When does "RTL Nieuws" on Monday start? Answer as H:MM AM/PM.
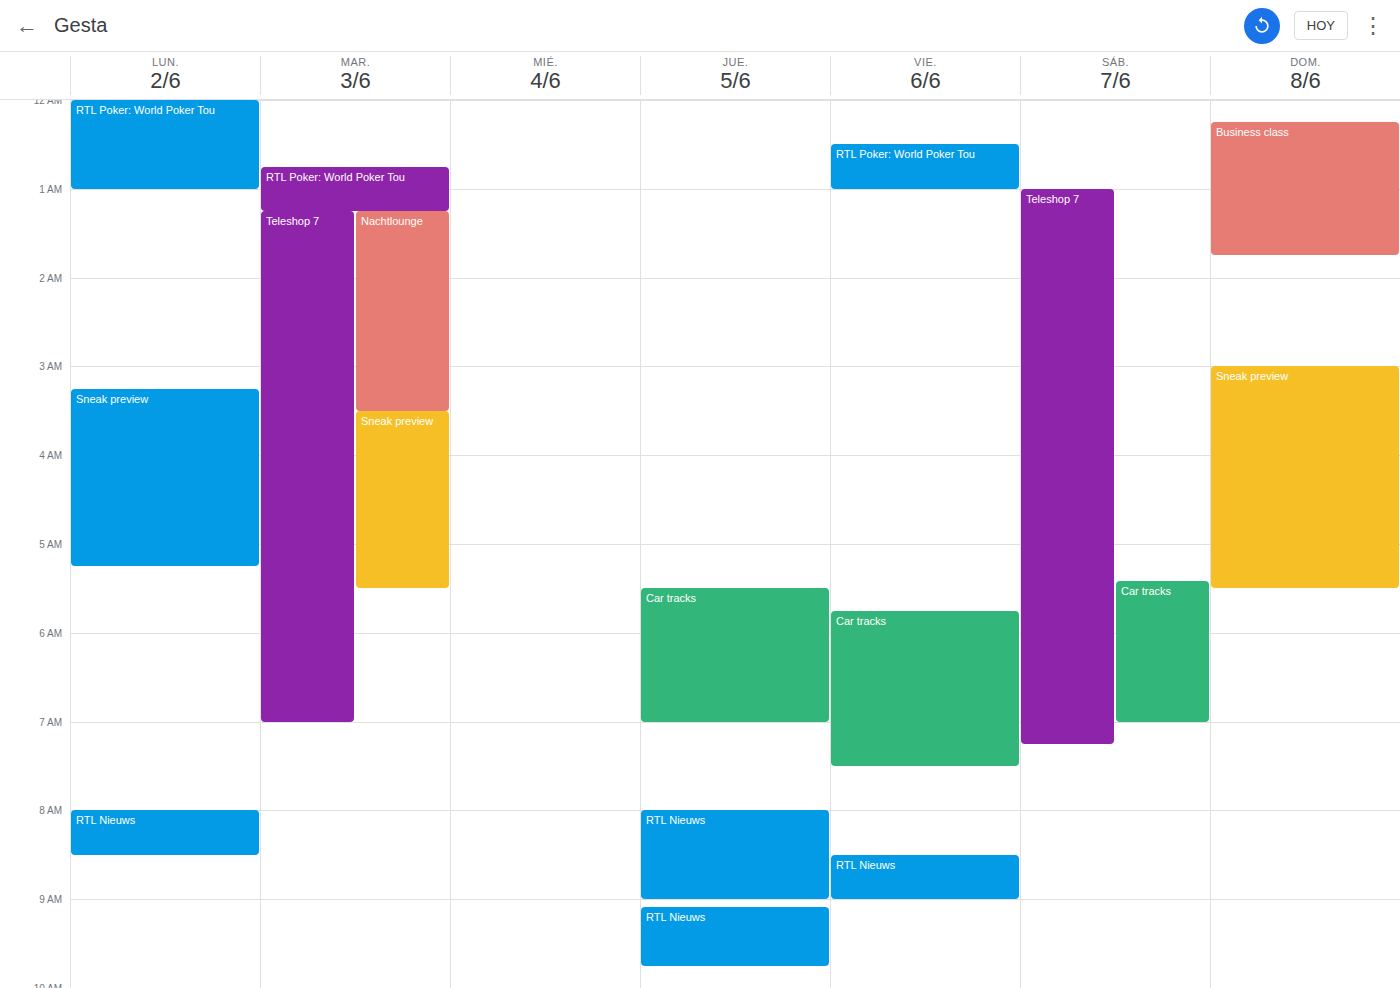
8:00 AM